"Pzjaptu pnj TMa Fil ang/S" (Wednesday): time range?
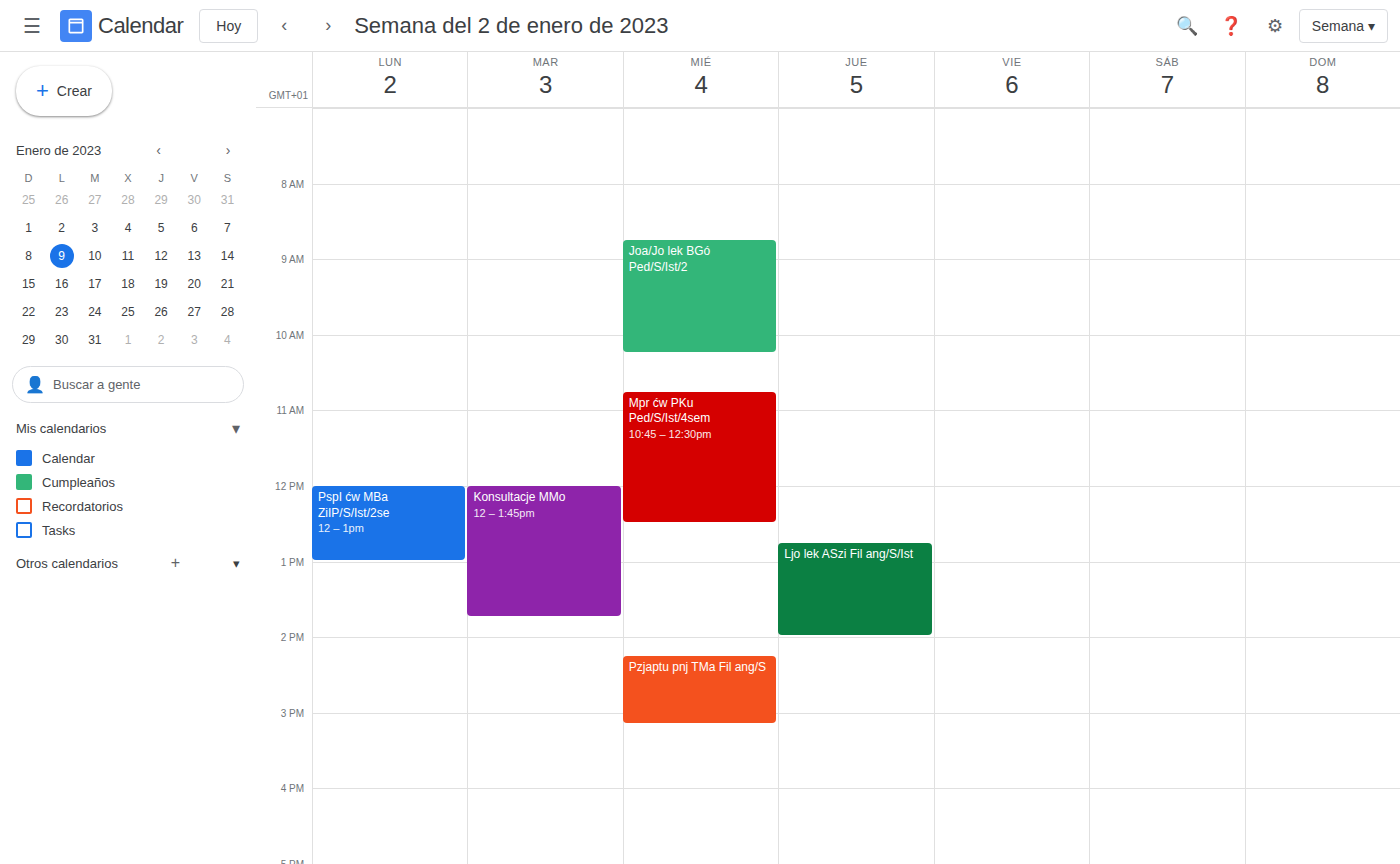
2:15 PM to 3:10 PM